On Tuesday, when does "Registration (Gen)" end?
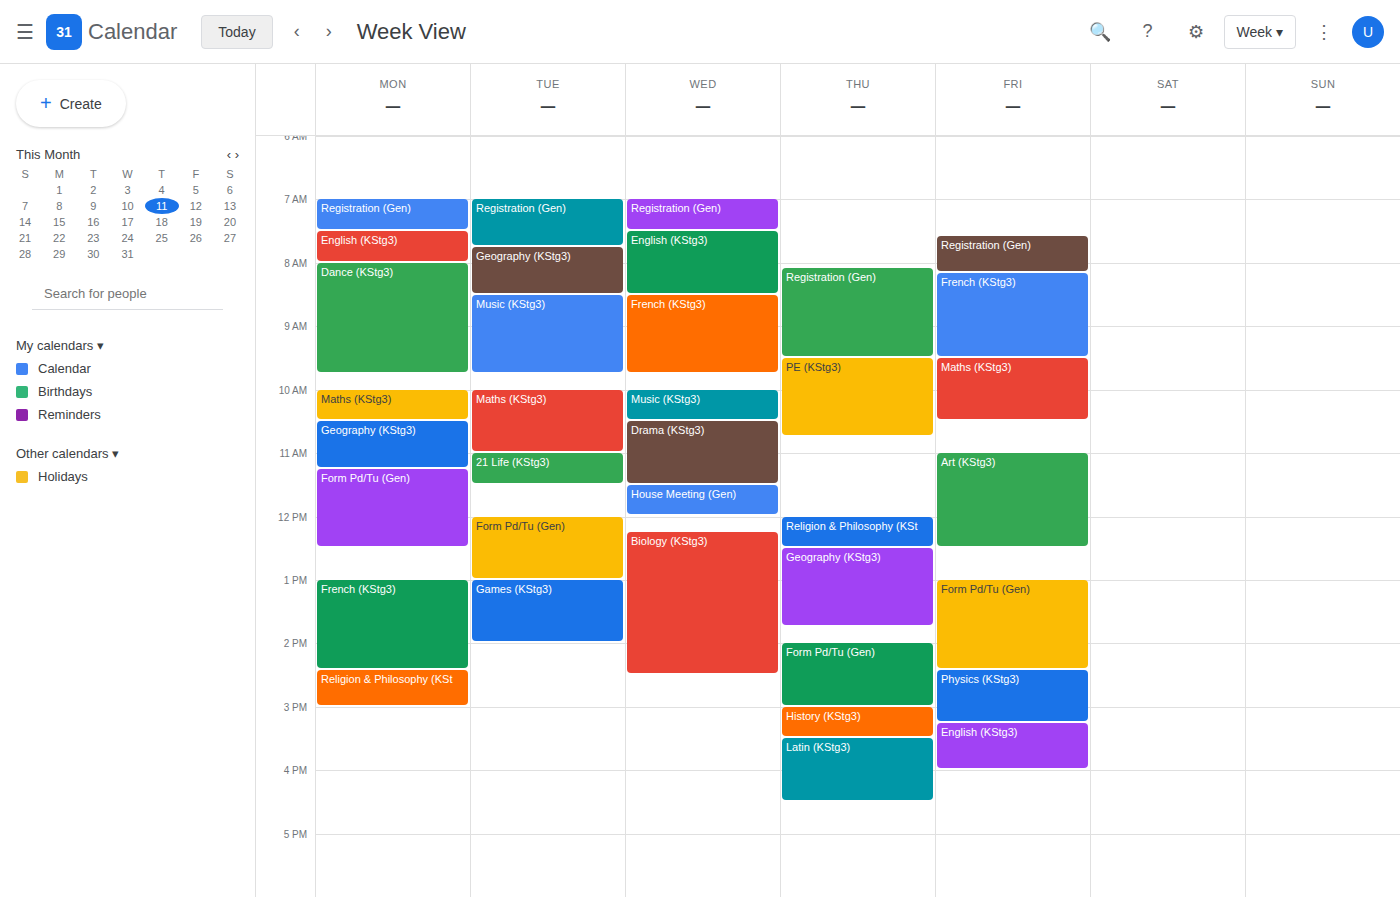
7:45 AM